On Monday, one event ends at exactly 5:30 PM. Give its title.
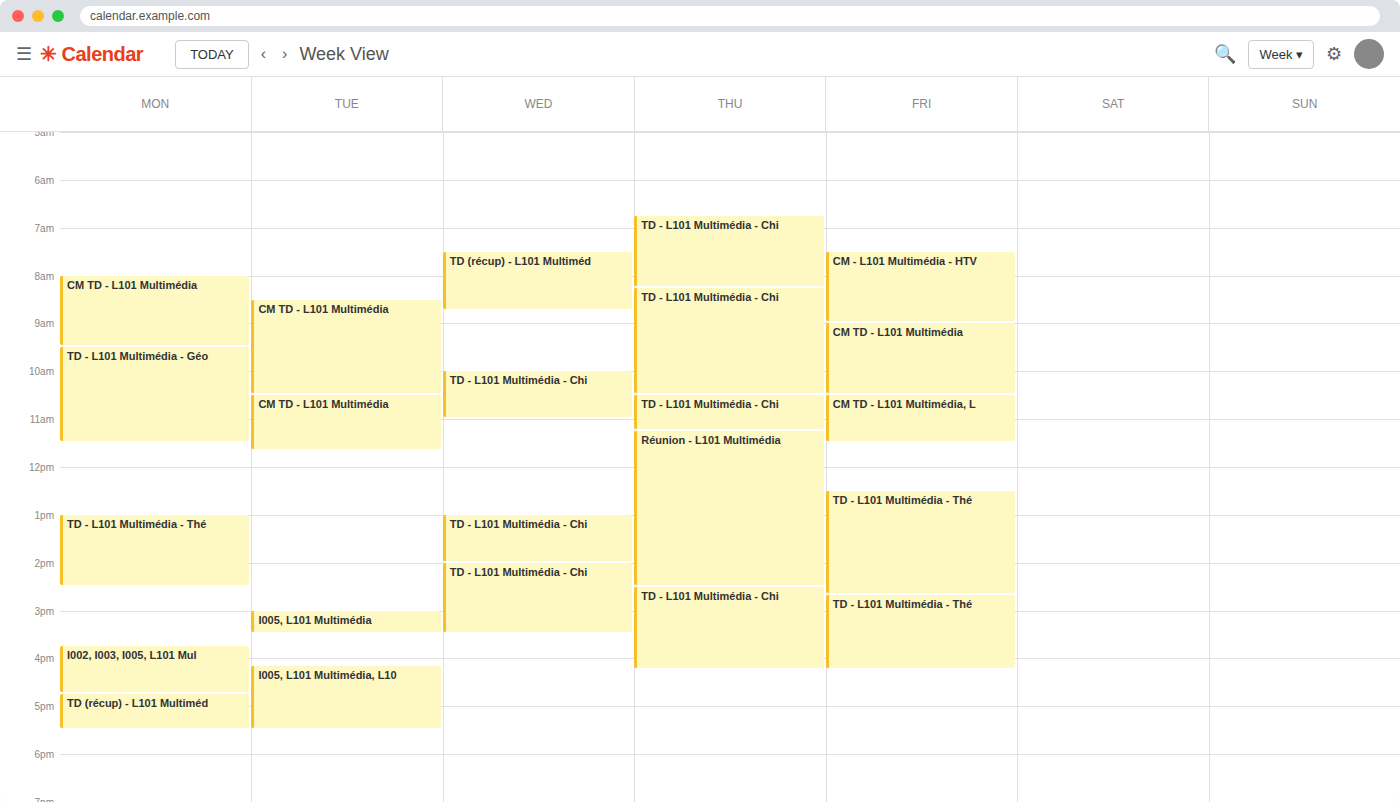
"TD (récup) - L101 Multiméd"